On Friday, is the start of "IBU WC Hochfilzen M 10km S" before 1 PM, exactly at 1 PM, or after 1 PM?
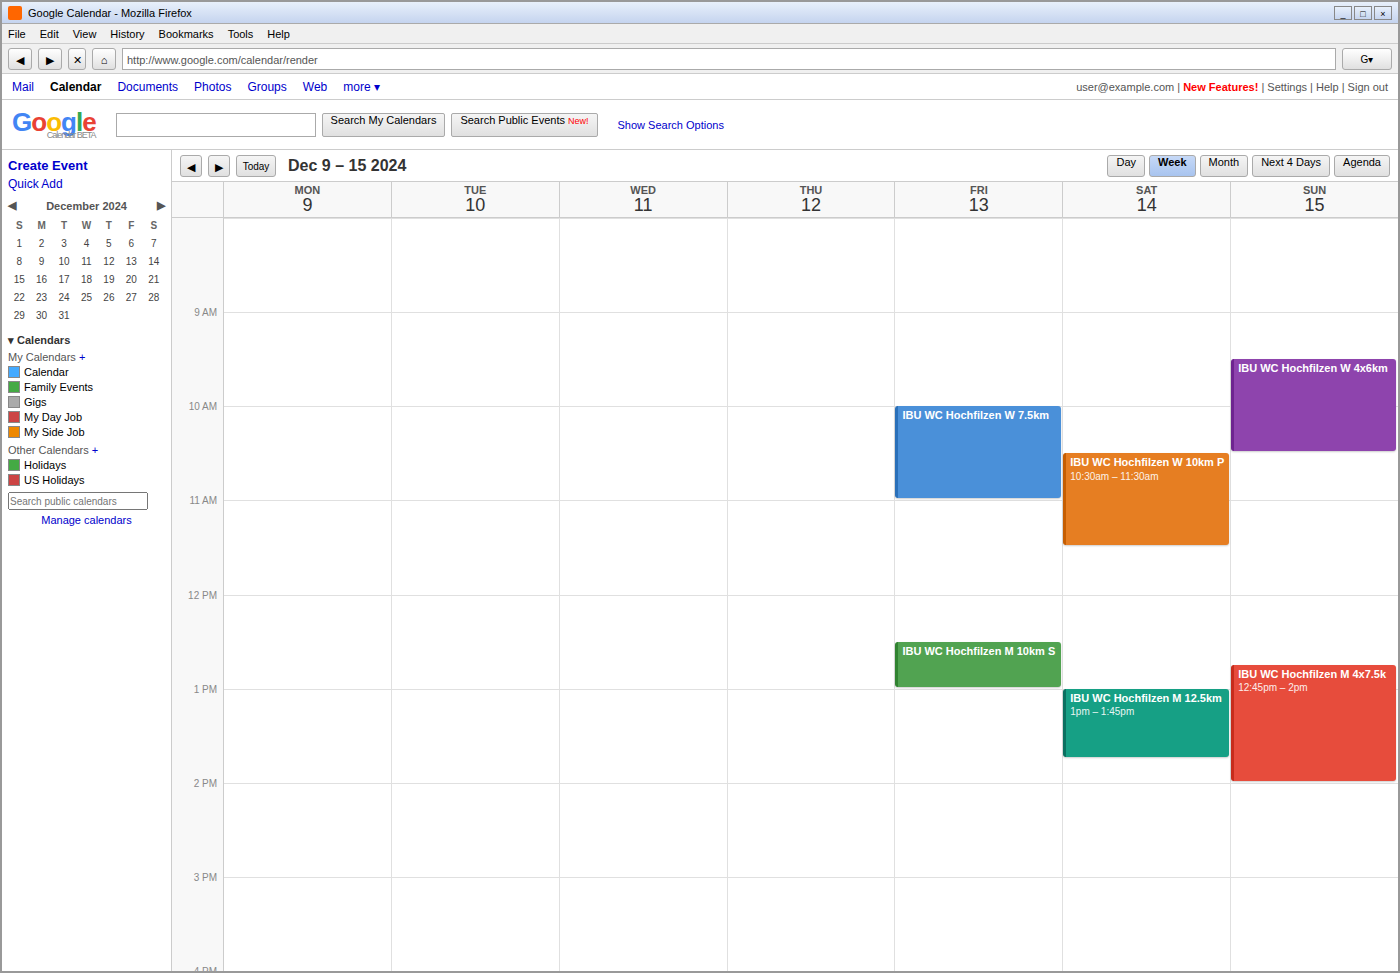
12:30 PM -- before 1 PM, 30 minutes above the 1 PM line.